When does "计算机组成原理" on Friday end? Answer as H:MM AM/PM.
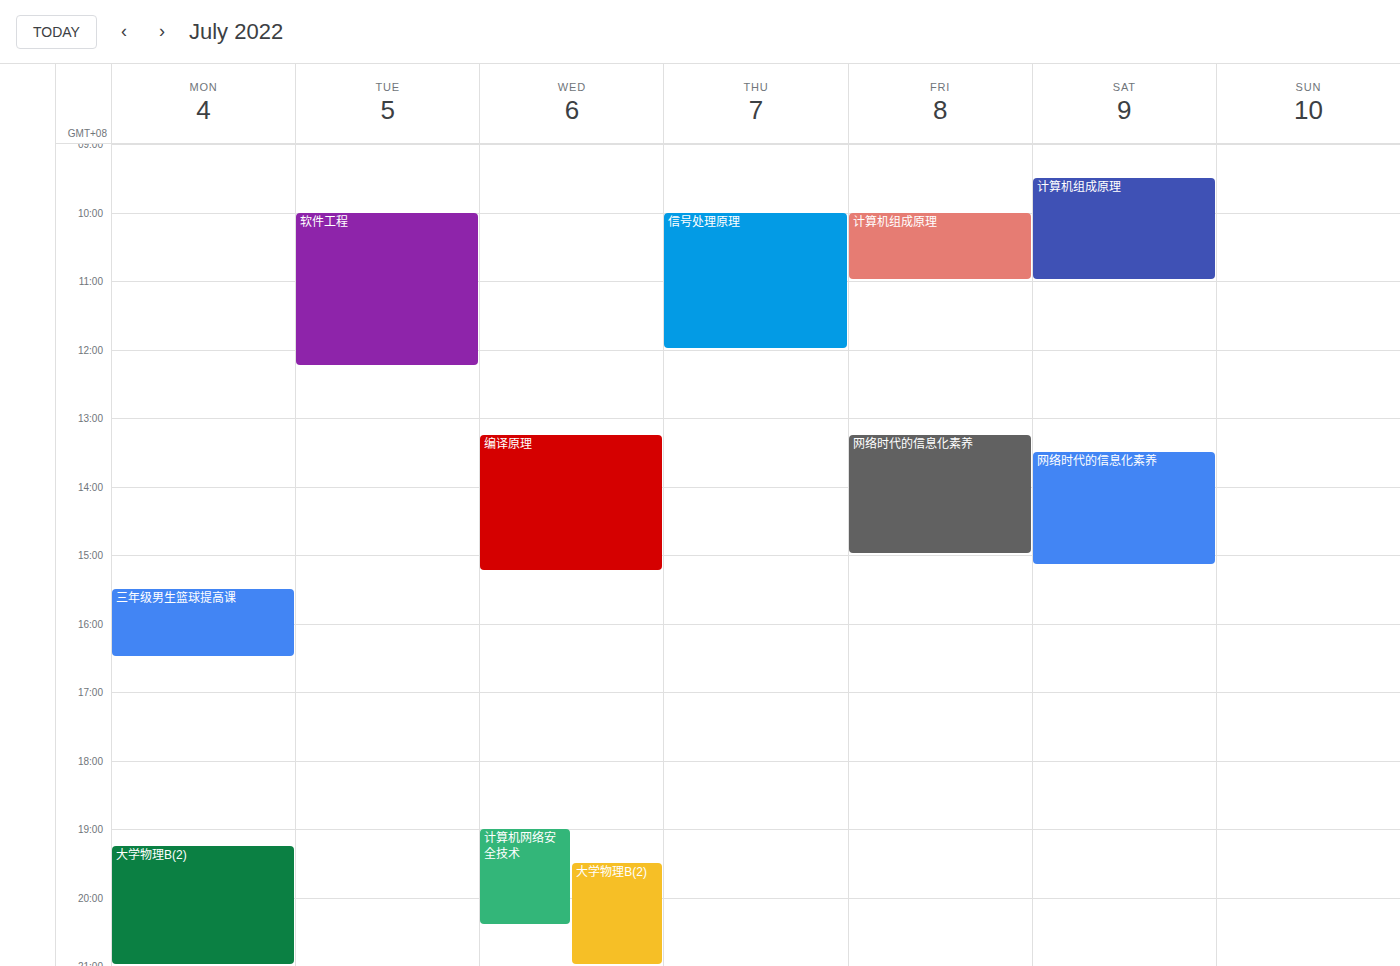
11:00 AM